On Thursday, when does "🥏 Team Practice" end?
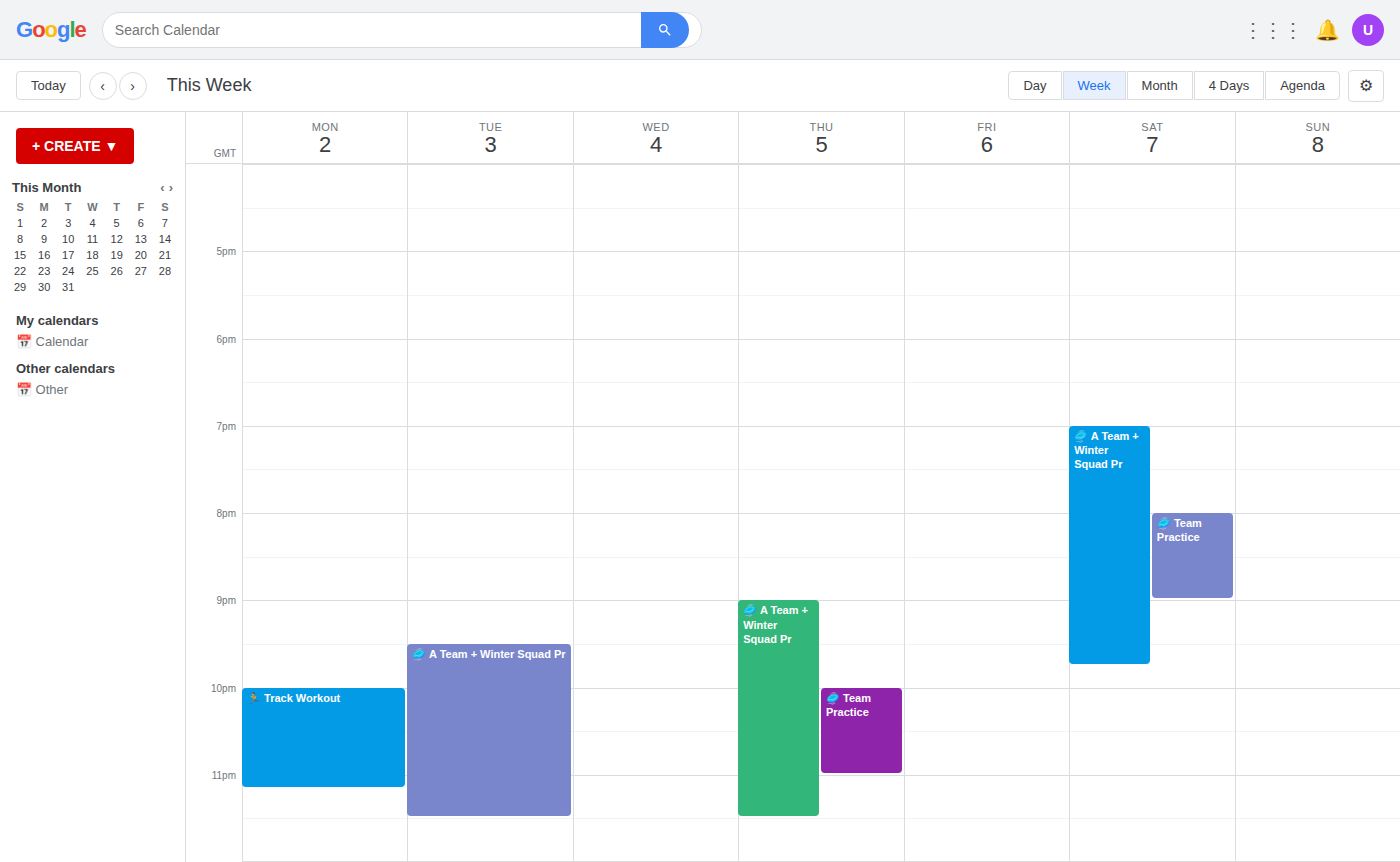
23:00